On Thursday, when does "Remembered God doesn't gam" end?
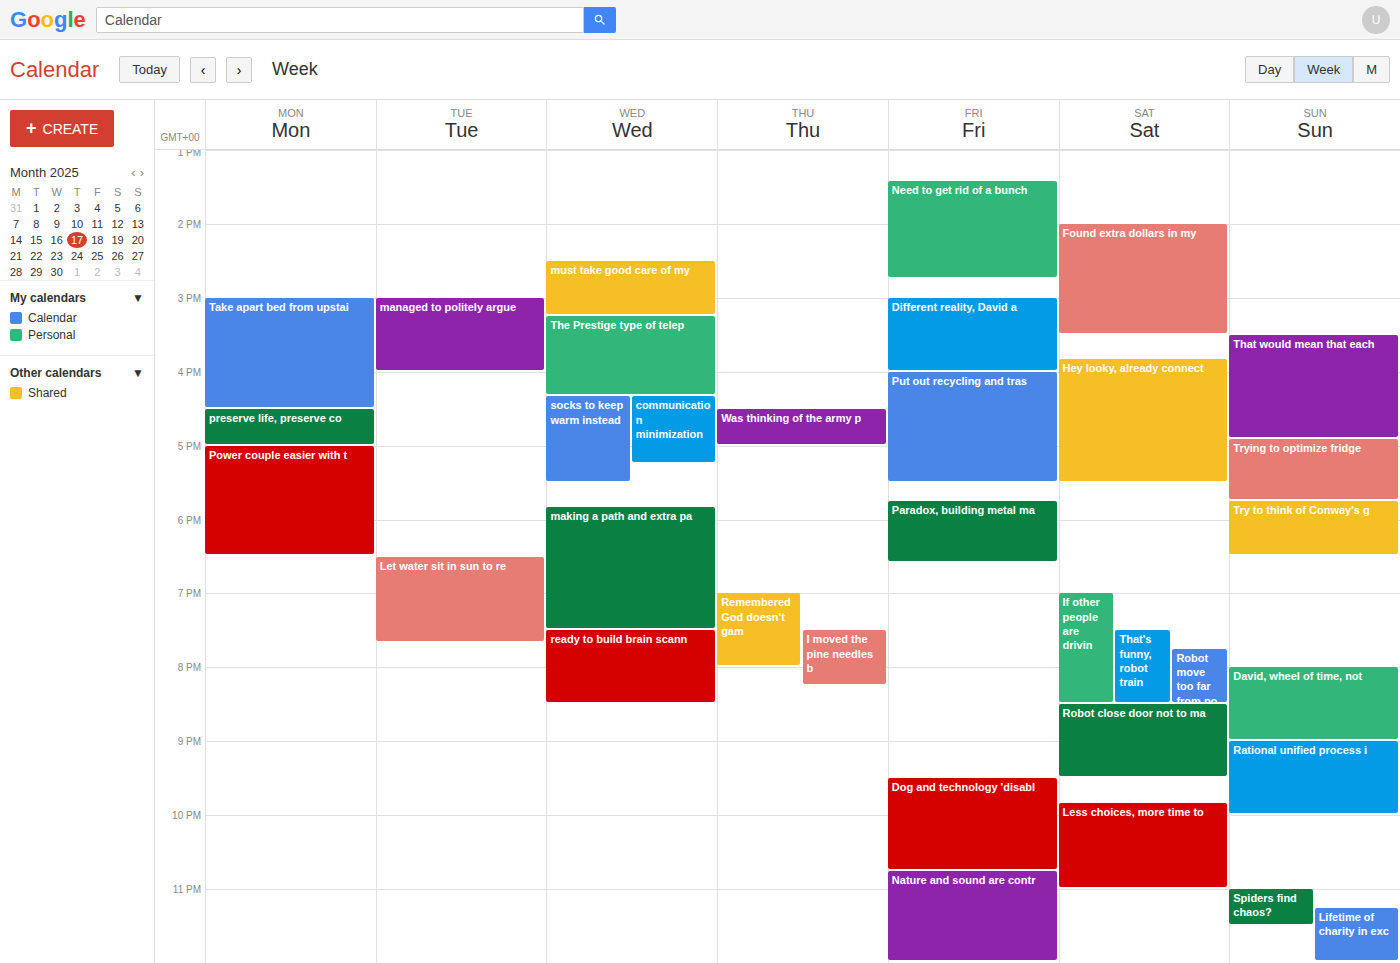
8:00 PM